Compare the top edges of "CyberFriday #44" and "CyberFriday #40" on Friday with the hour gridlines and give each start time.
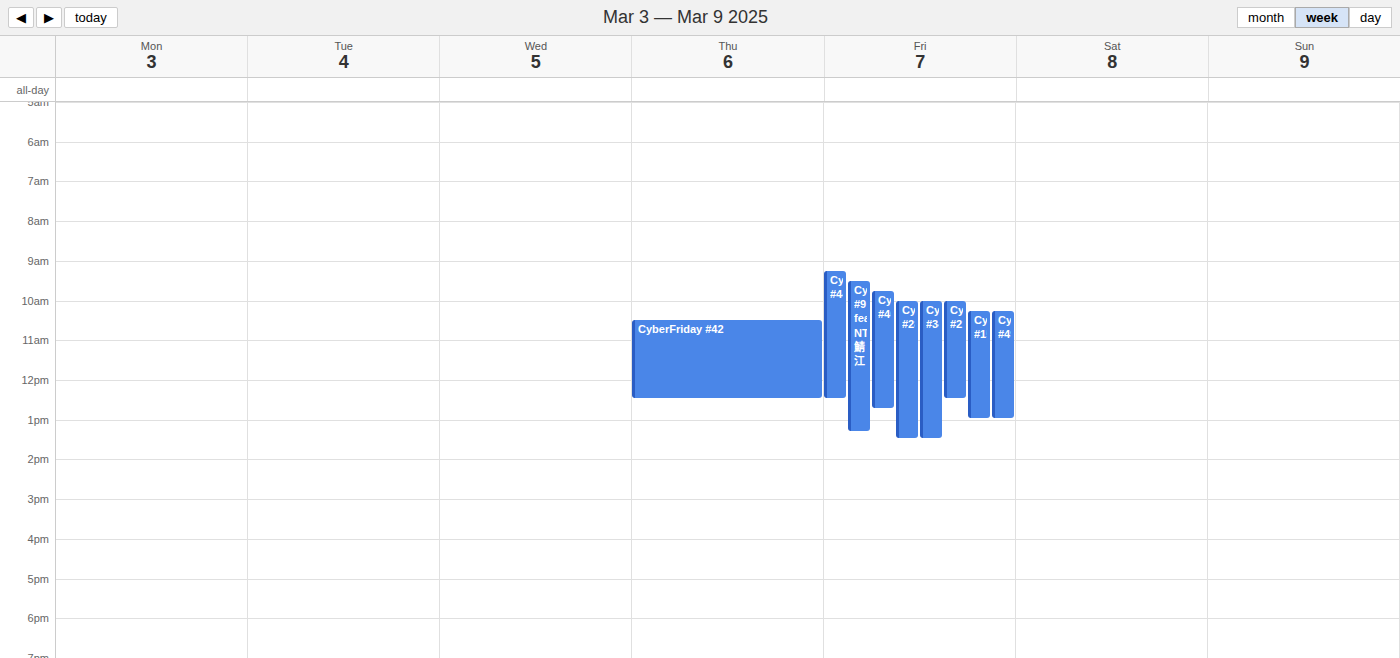
"CyberFriday #44": 9:15 AM, neither: a quarter of the way from the 9 AM line to the 10 AM line. "CyberFriday #40": 9:45 AM, neither: three quarters of the way from the 9 AM line to the 10 AM line.